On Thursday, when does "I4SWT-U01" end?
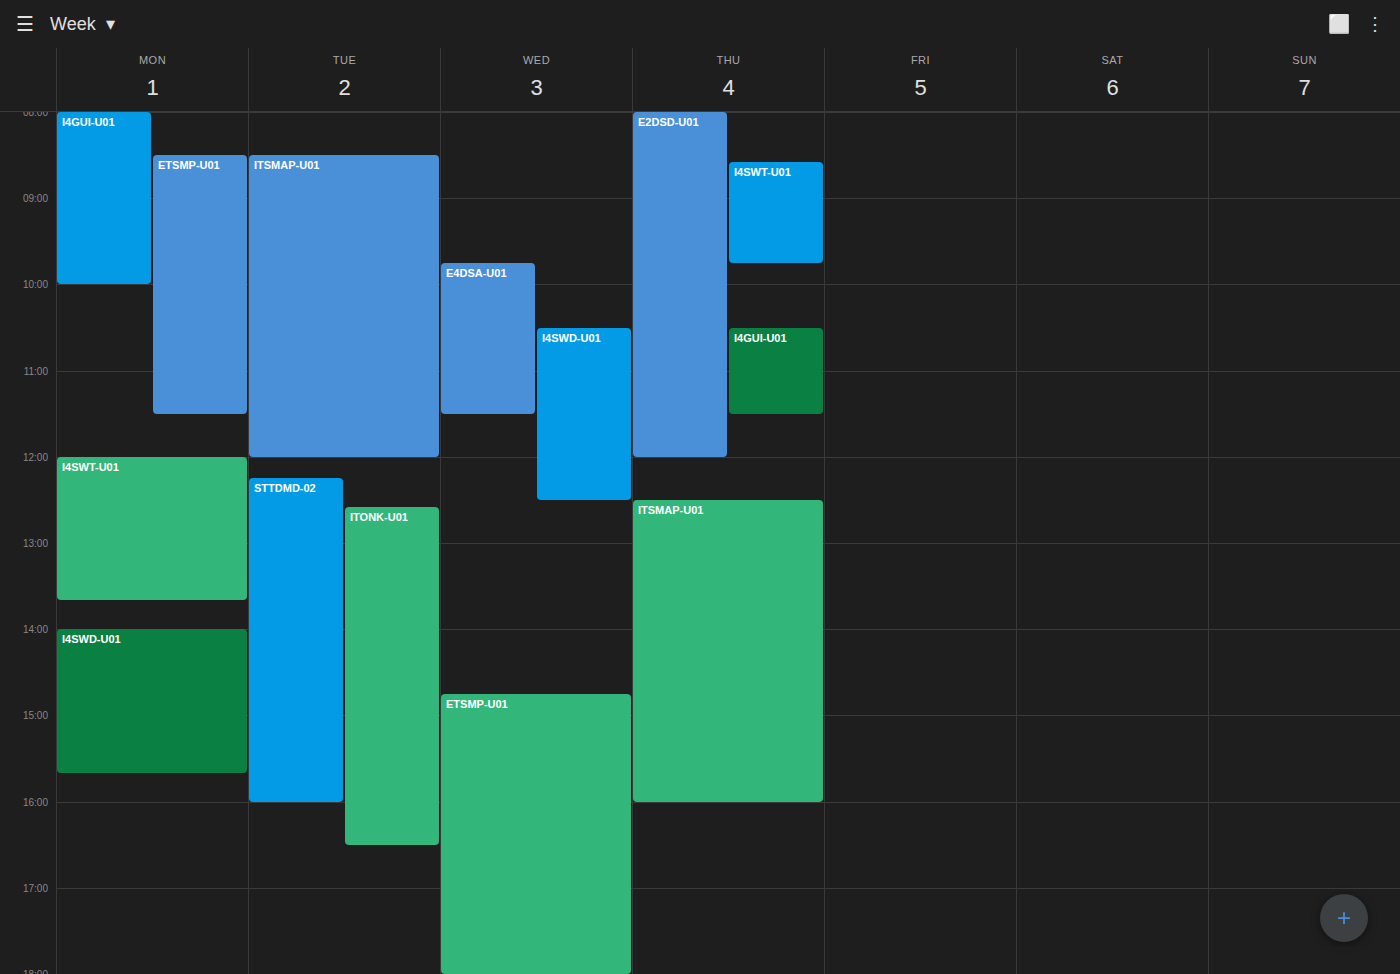
9:45 AM